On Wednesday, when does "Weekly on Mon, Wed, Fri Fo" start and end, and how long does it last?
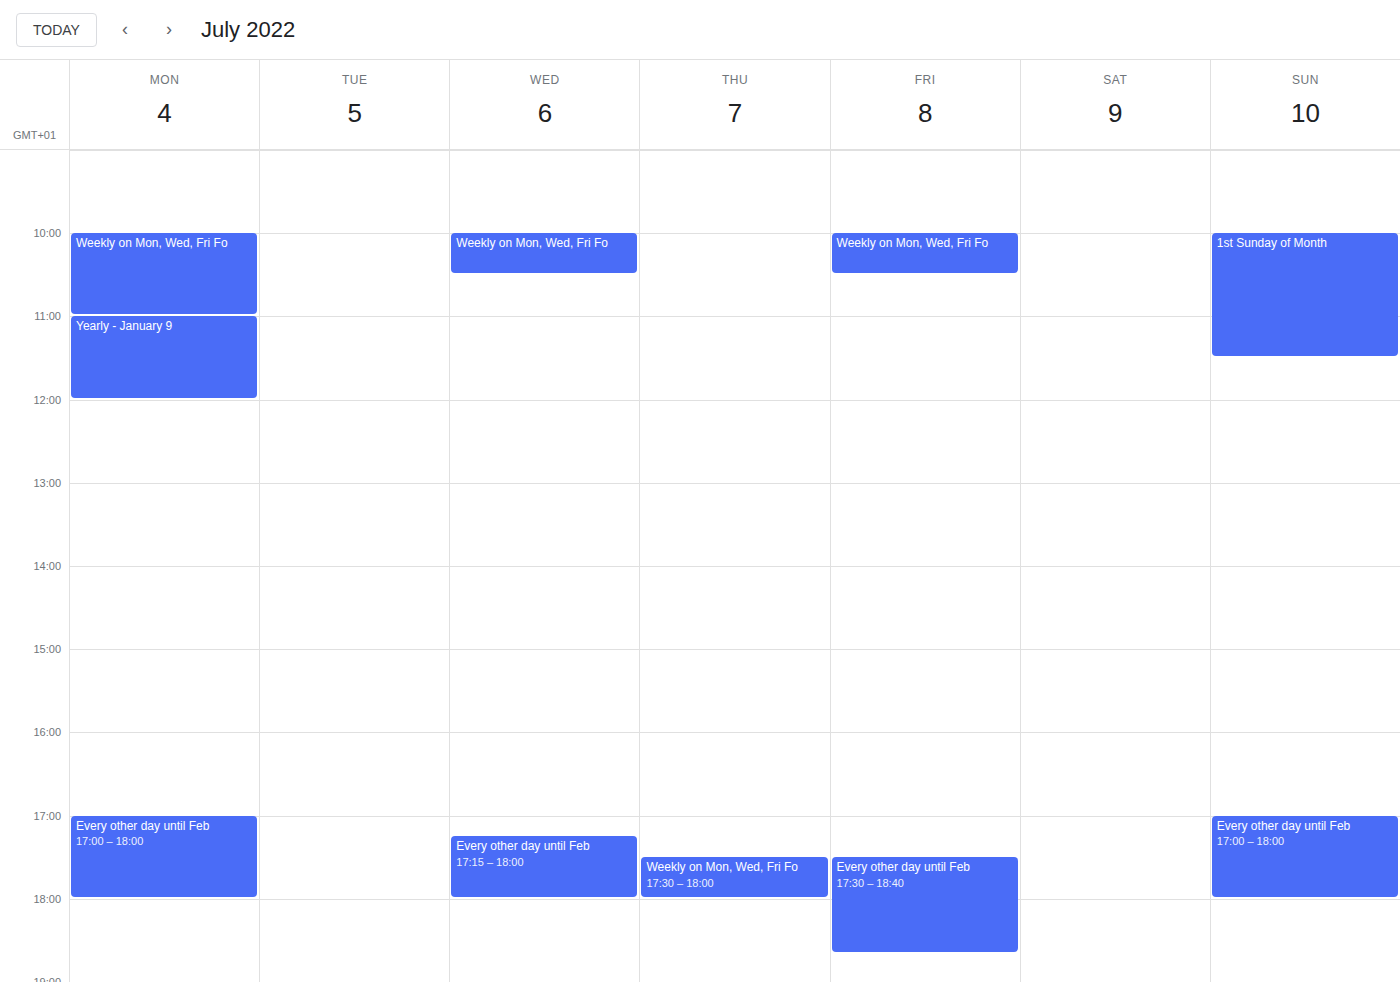
10:00 AM to 10:30 AM, 30 minutes